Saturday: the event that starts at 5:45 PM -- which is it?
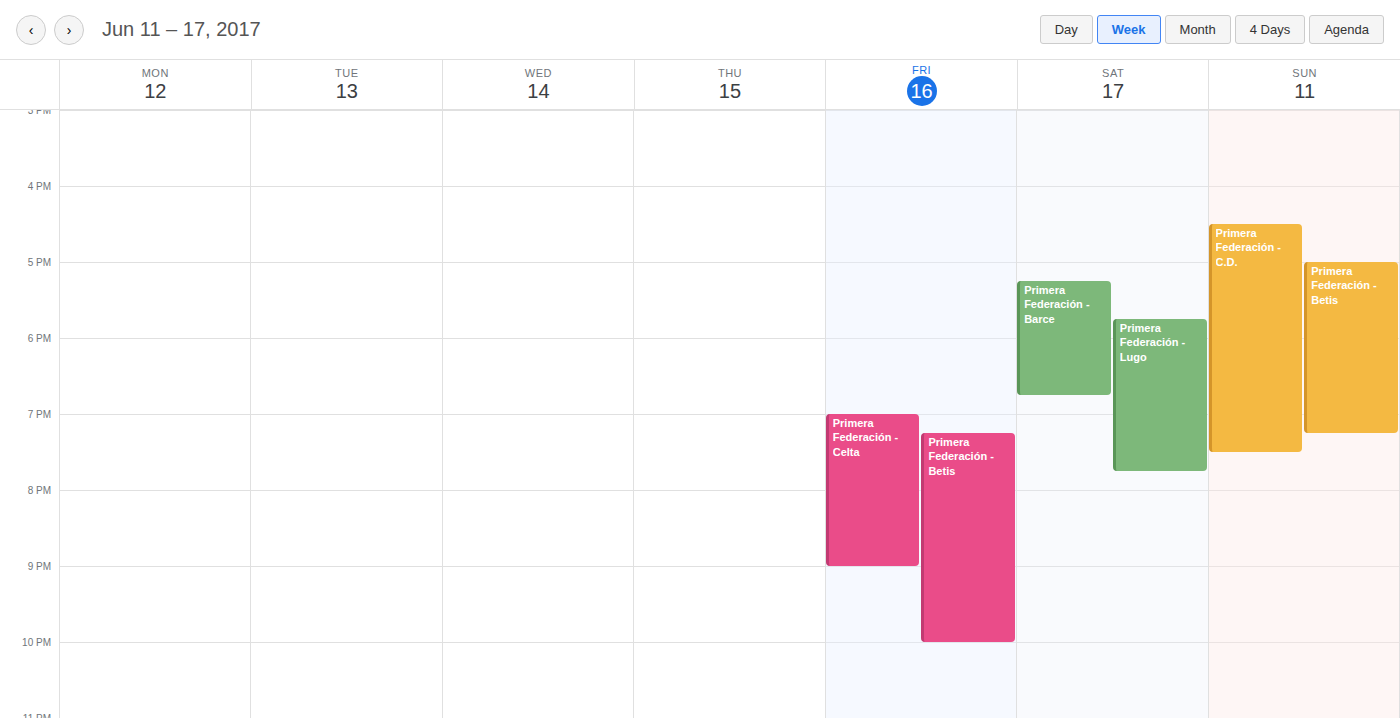
"Primera Federación - Lugo"